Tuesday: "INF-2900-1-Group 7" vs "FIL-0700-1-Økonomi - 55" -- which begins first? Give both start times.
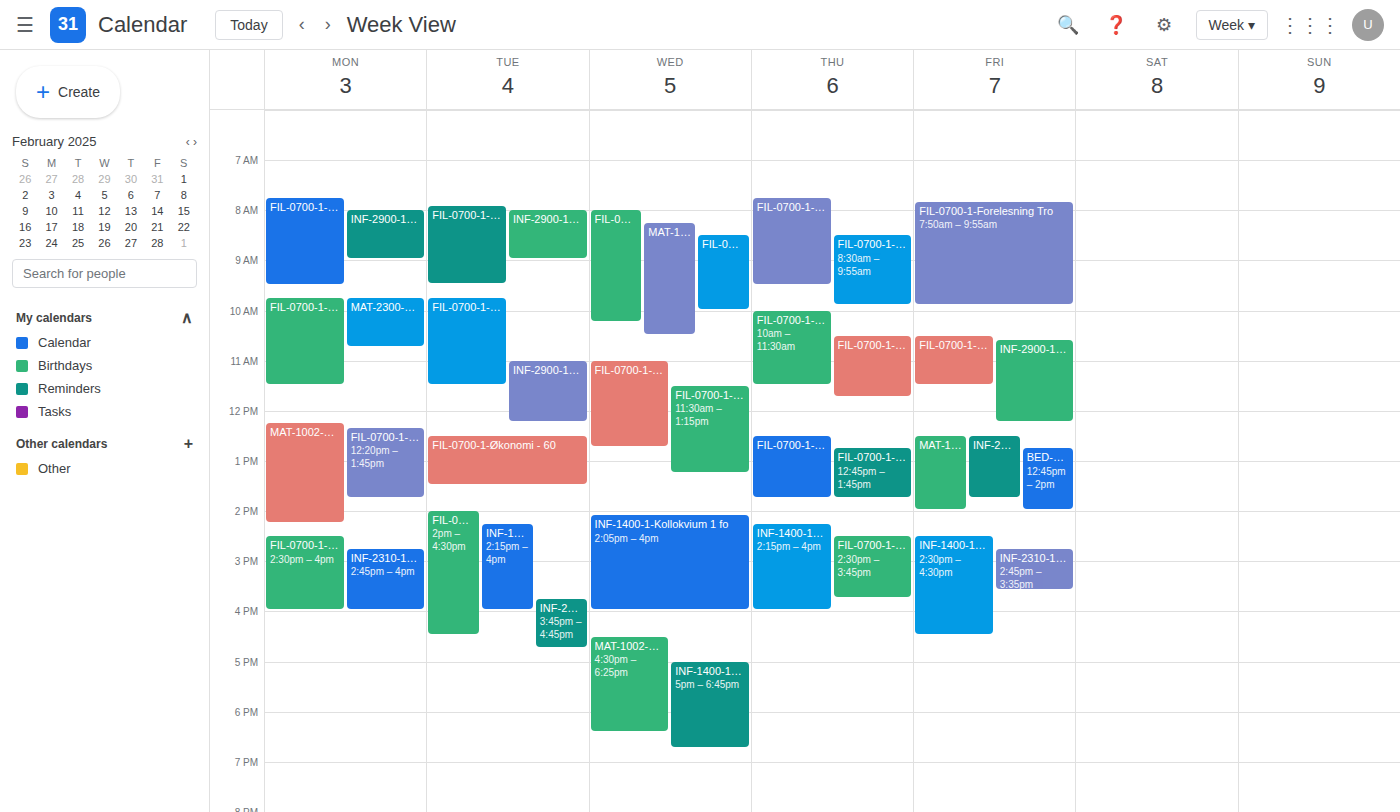
"FIL-0700-1-Økonomi - 55" 7:55 AM; "INF-2900-1-Group 7" 8:00 AM.